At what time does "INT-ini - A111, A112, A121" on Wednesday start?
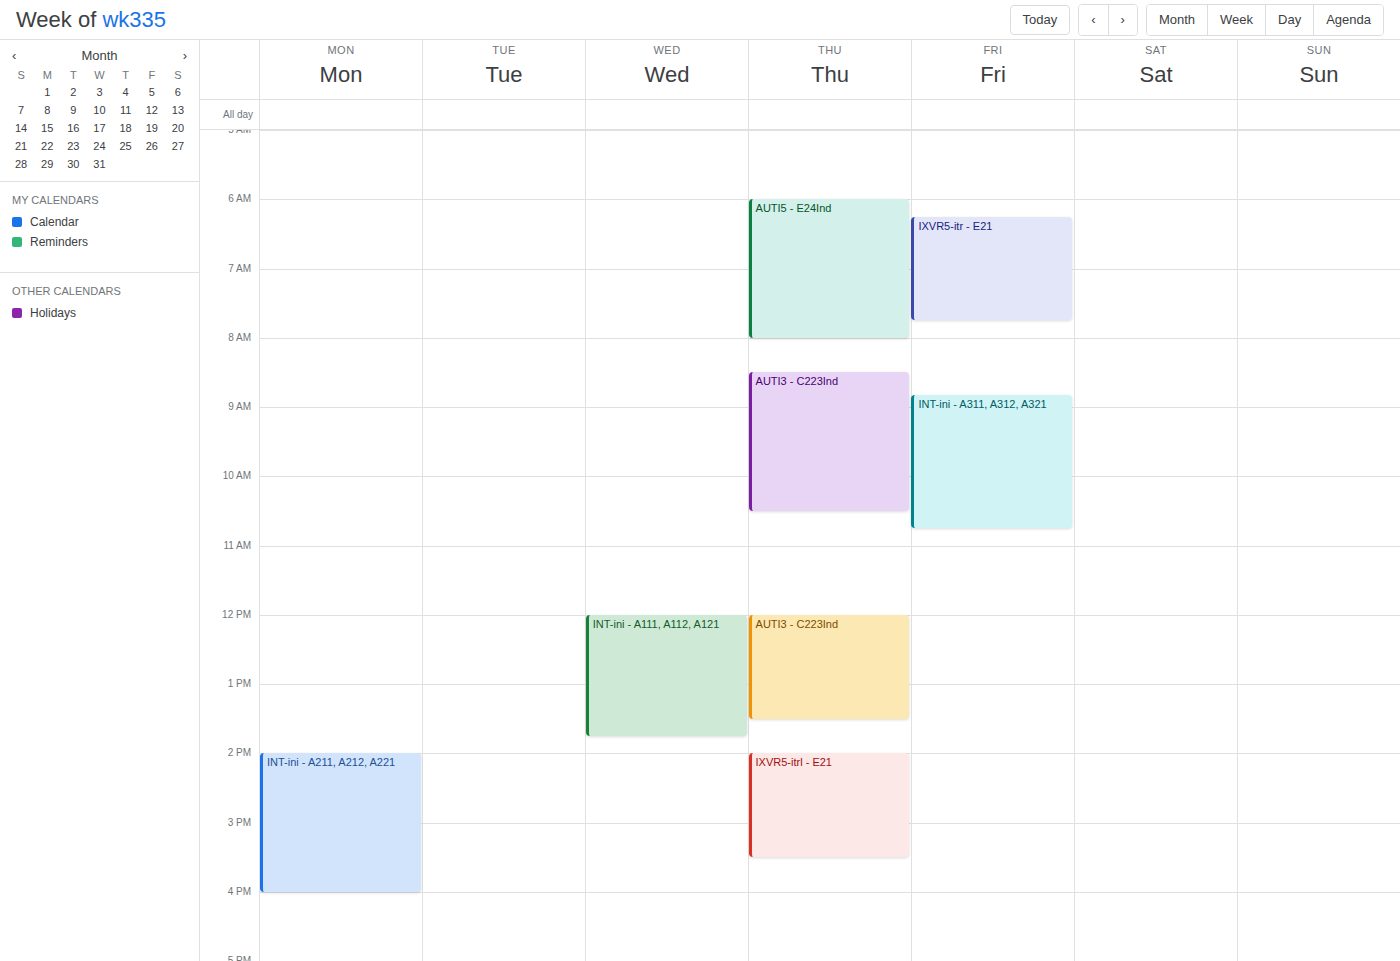
12:00 PM